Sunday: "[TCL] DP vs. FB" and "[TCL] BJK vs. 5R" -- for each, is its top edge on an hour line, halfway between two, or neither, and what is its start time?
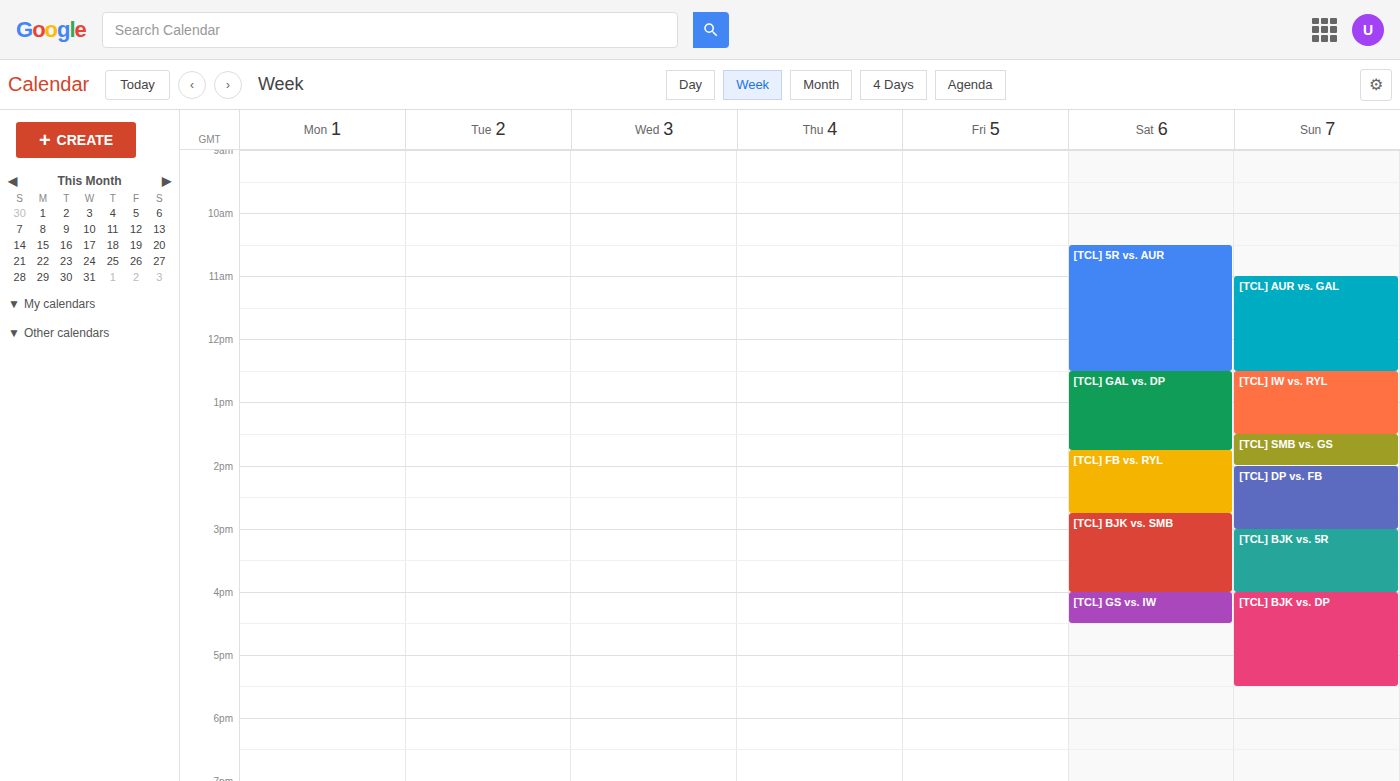
"[TCL] DP vs. FB": 2:00 PM, exactly on the 2 PM line. "[TCL] BJK vs. 5R": 3:00 PM, exactly on the 3 PM line.